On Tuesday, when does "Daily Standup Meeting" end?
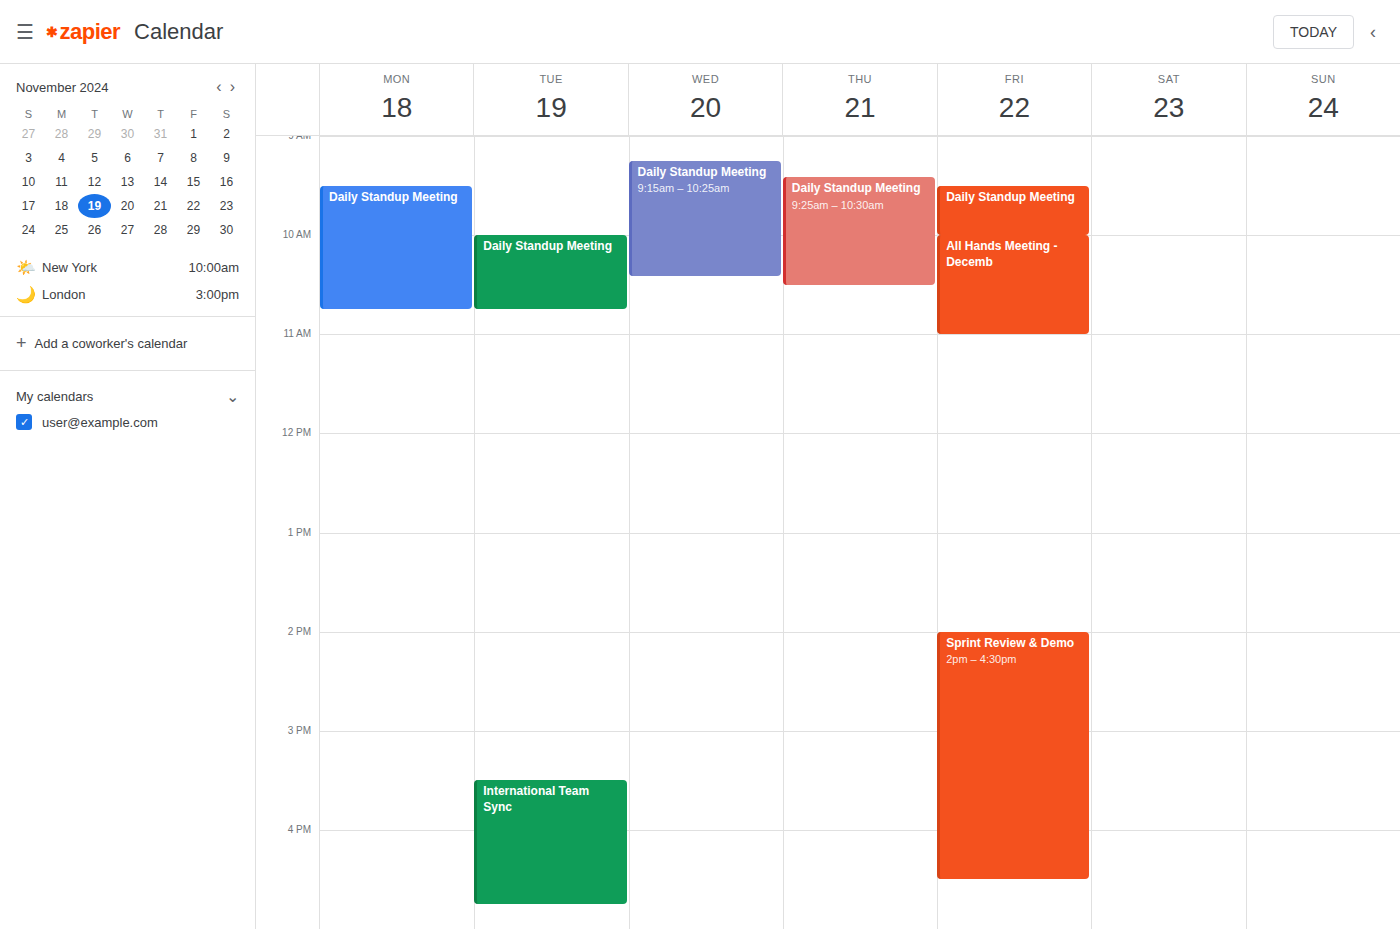
10:45